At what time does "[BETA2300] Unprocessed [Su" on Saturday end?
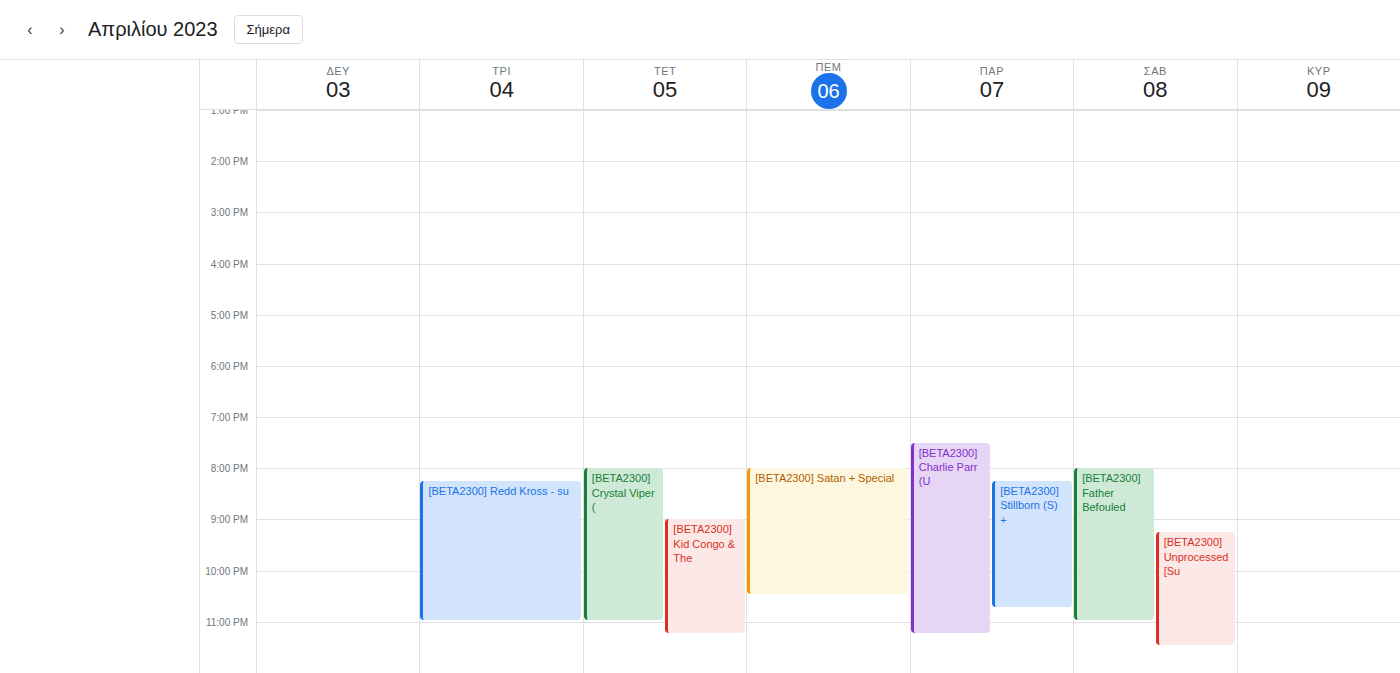
11:30 PM